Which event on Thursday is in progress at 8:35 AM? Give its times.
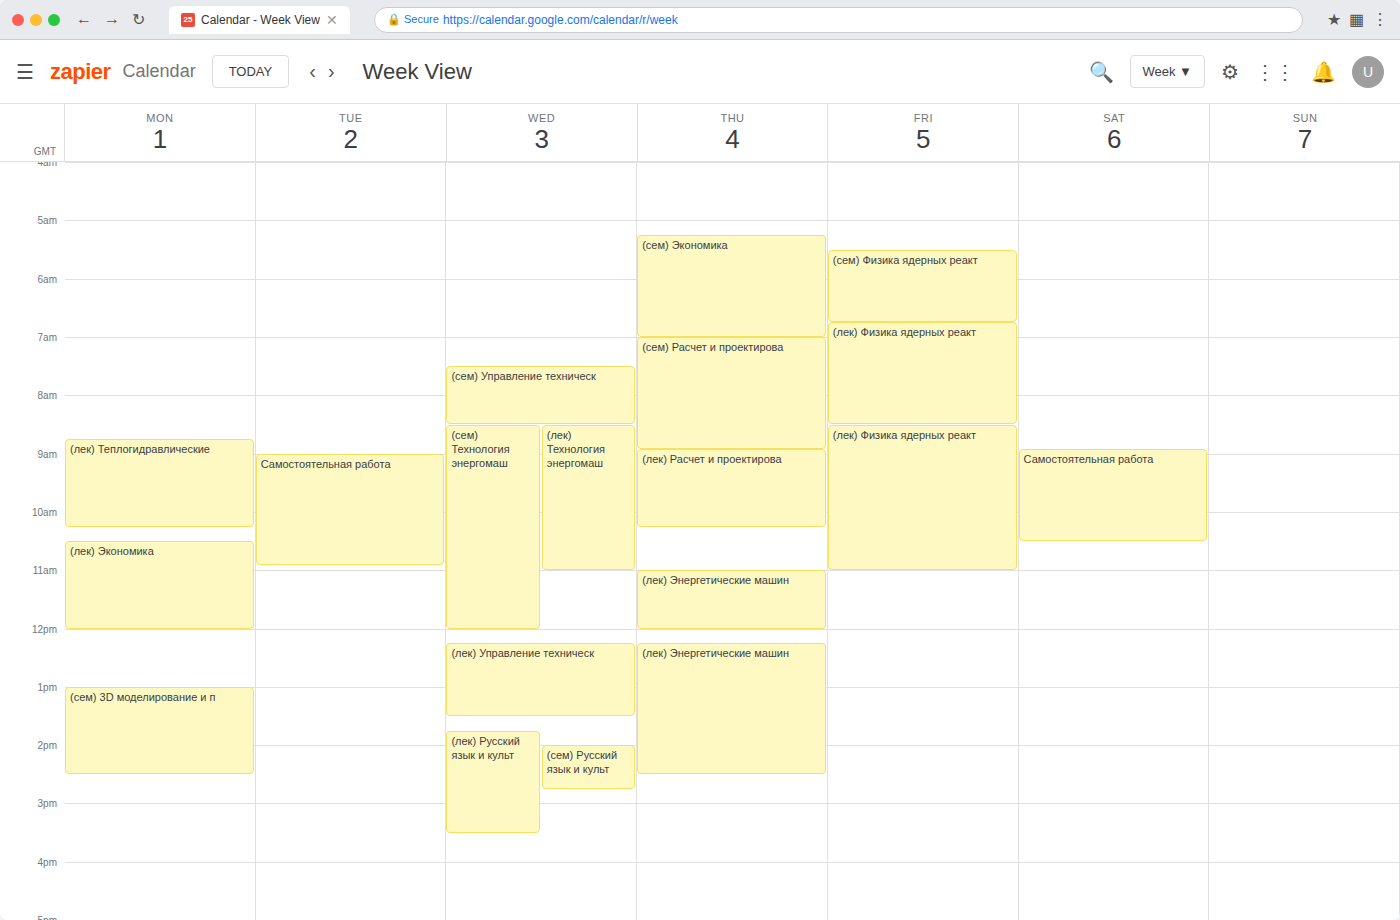
"(сем) Расчет и проектирова", 7:00 AM to 8:55 AM